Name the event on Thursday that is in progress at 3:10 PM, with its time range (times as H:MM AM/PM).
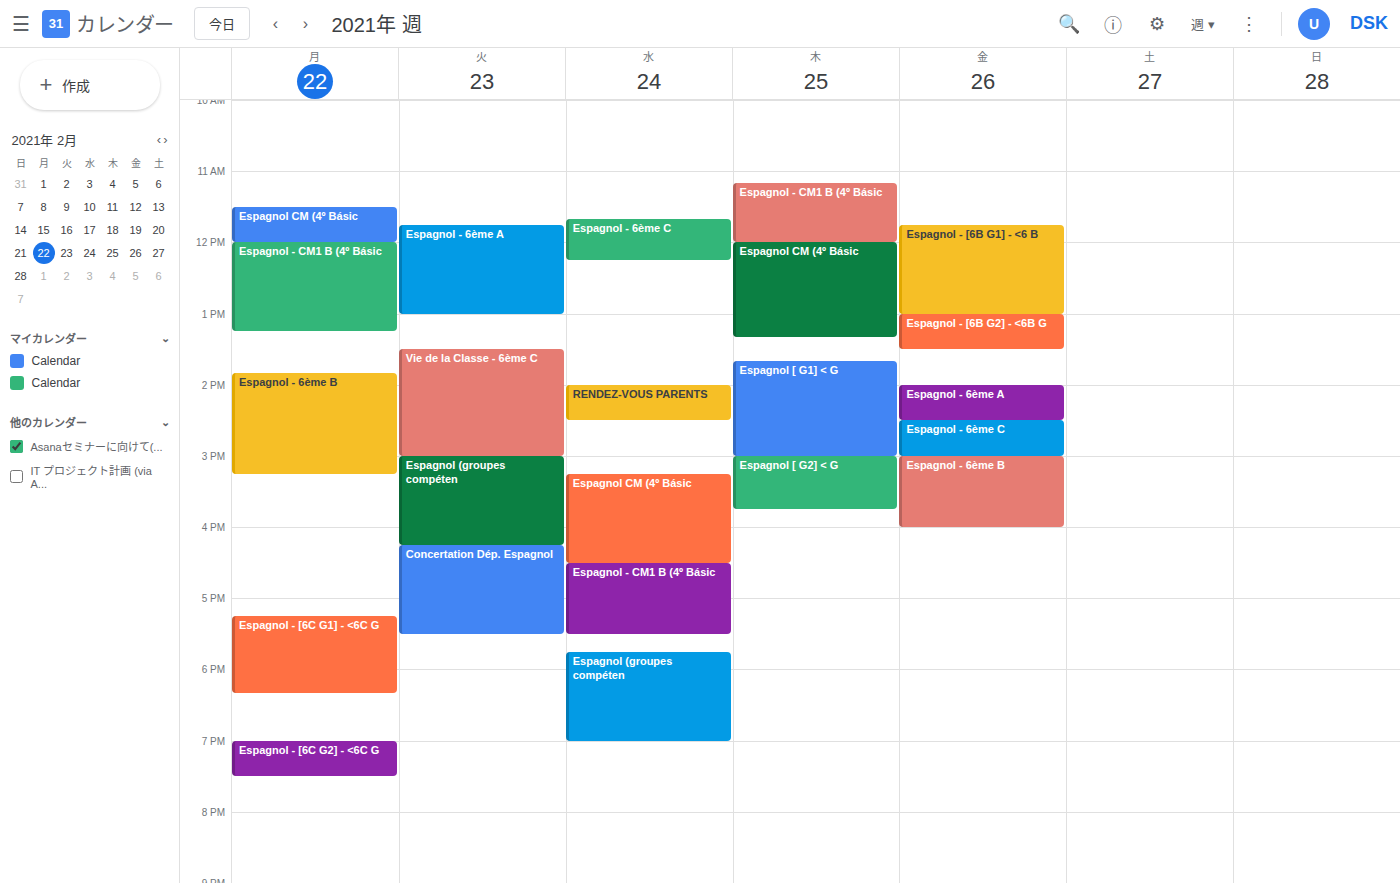
"Espagnol [ G2] < G", 3:00 PM to 3:45 PM